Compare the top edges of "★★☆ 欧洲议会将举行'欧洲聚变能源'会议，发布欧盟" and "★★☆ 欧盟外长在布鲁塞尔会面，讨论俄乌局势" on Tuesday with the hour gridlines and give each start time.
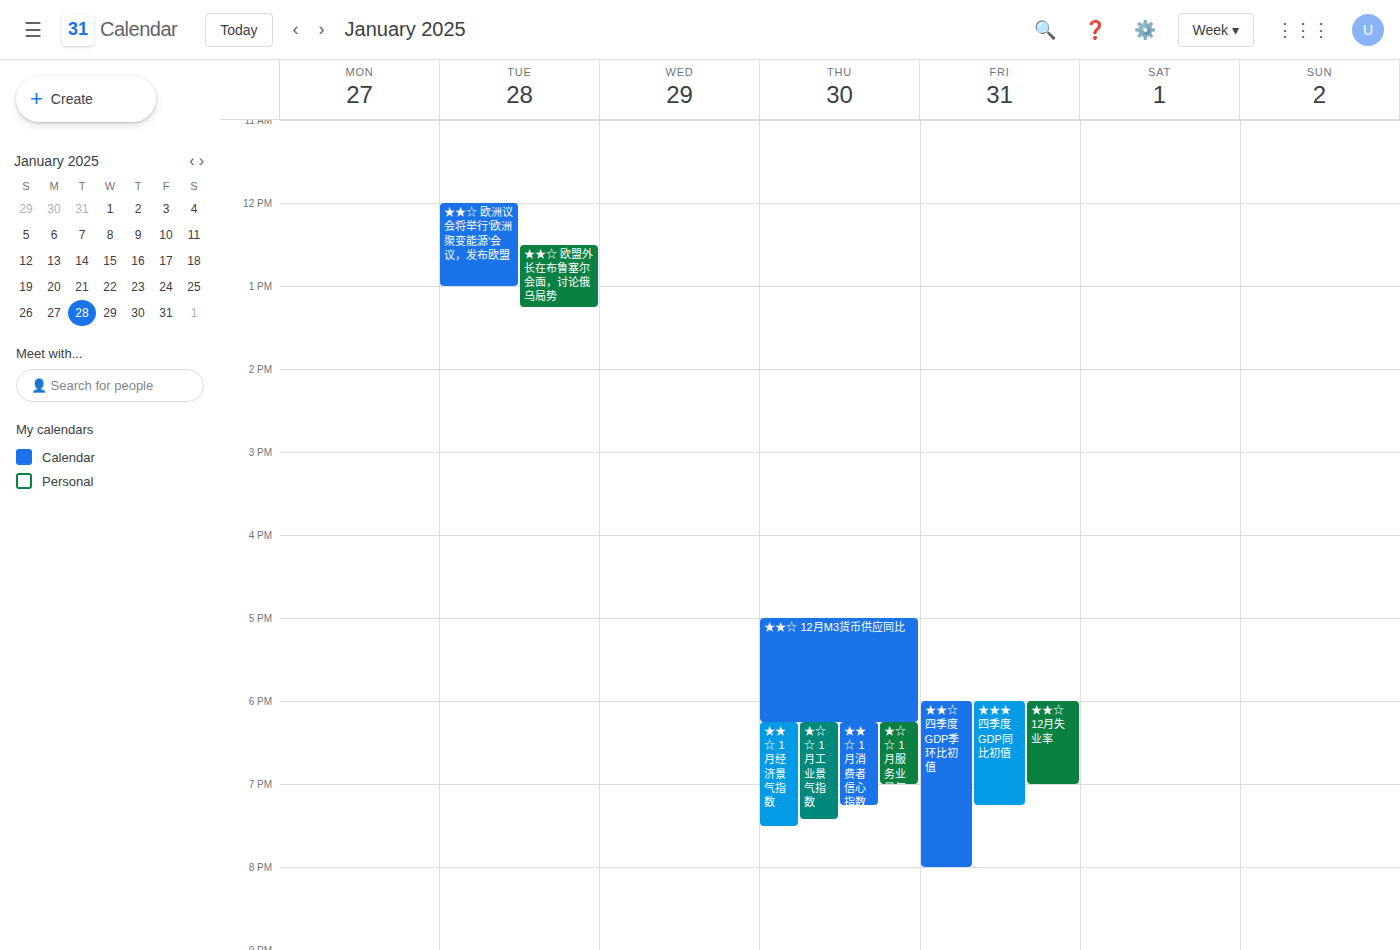
"★★☆ 欧洲议会将举行'欧洲聚变能源'会议，发布欧盟": 12:00 PM, exactly on the 12 PM line. "★★☆ 欧盟外长在布鲁塞尔会面，讨论俄乌局势": 12:30 PM, halfway between the 12 PM and 1 PM lines.